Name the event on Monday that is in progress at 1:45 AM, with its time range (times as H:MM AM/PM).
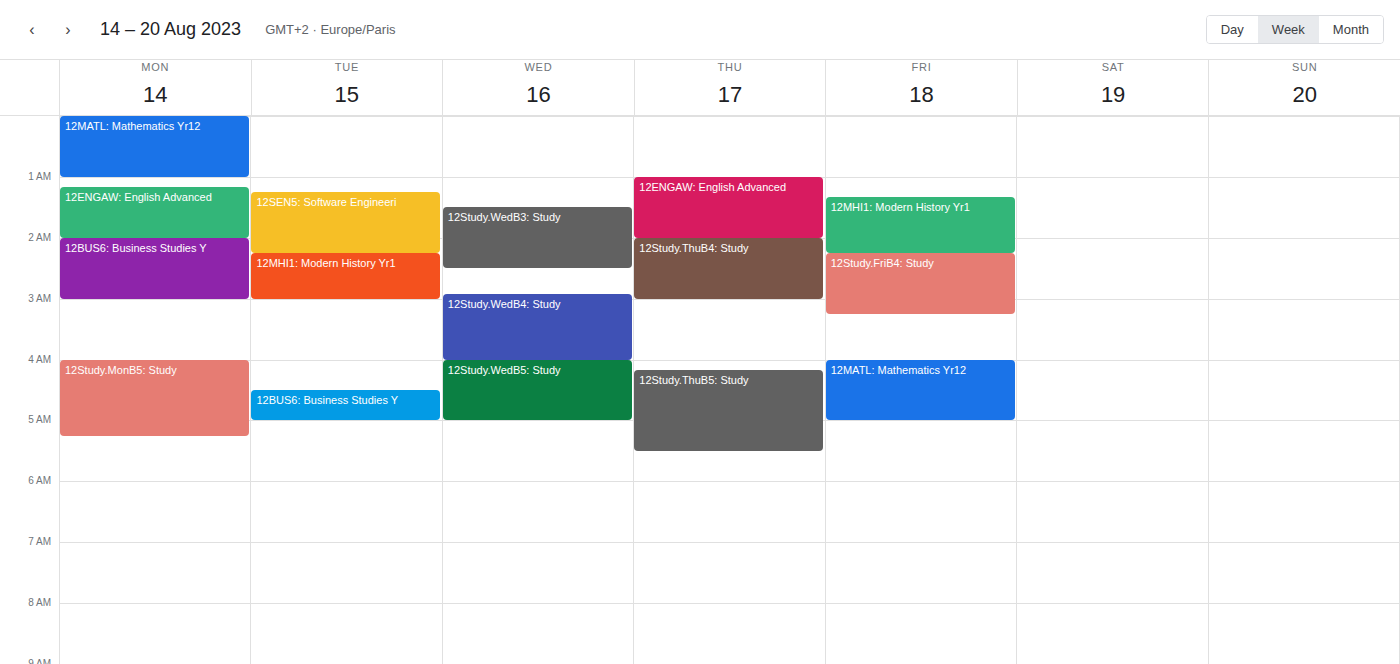
"12ENGAW: English Advanced", 1:10 AM to 2:00 AM